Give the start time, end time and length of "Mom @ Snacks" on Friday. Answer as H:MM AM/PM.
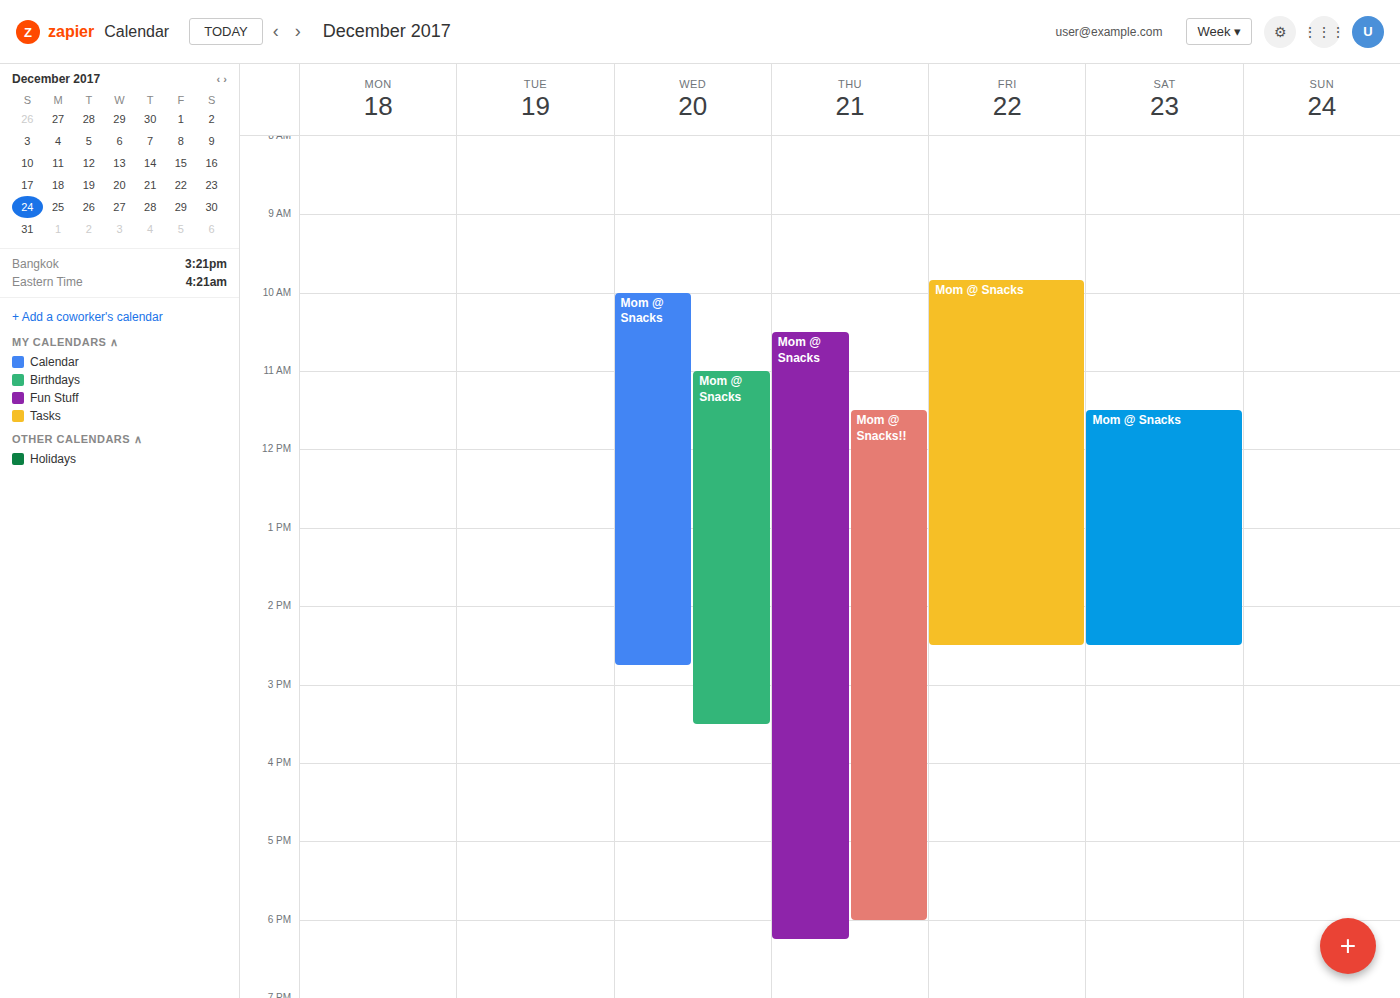
9:50 AM to 2:30 PM, 4 hours 40 minutes